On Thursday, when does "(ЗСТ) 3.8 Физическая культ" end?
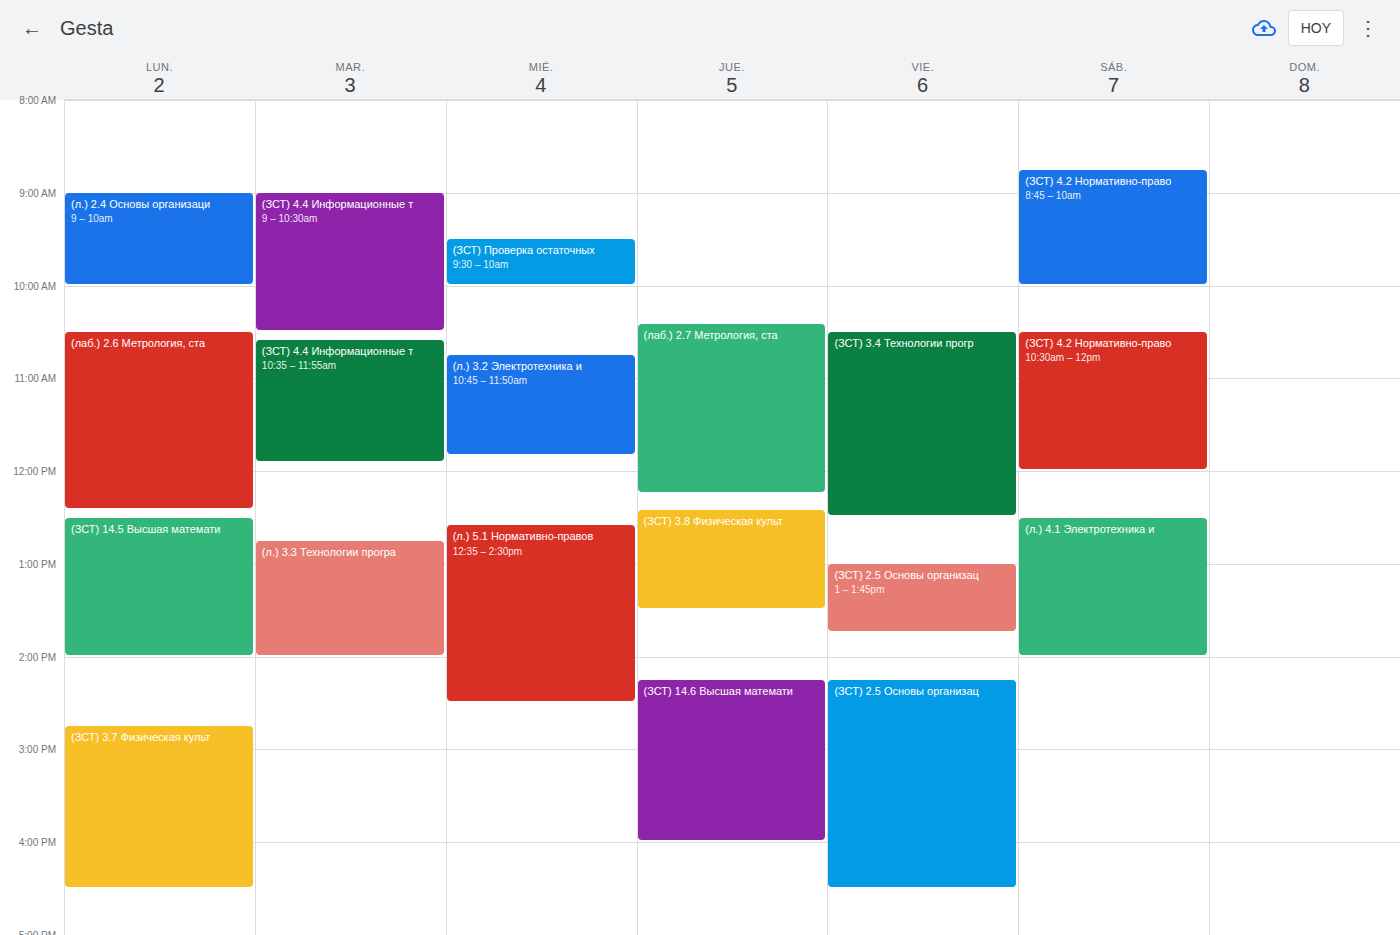
13:30